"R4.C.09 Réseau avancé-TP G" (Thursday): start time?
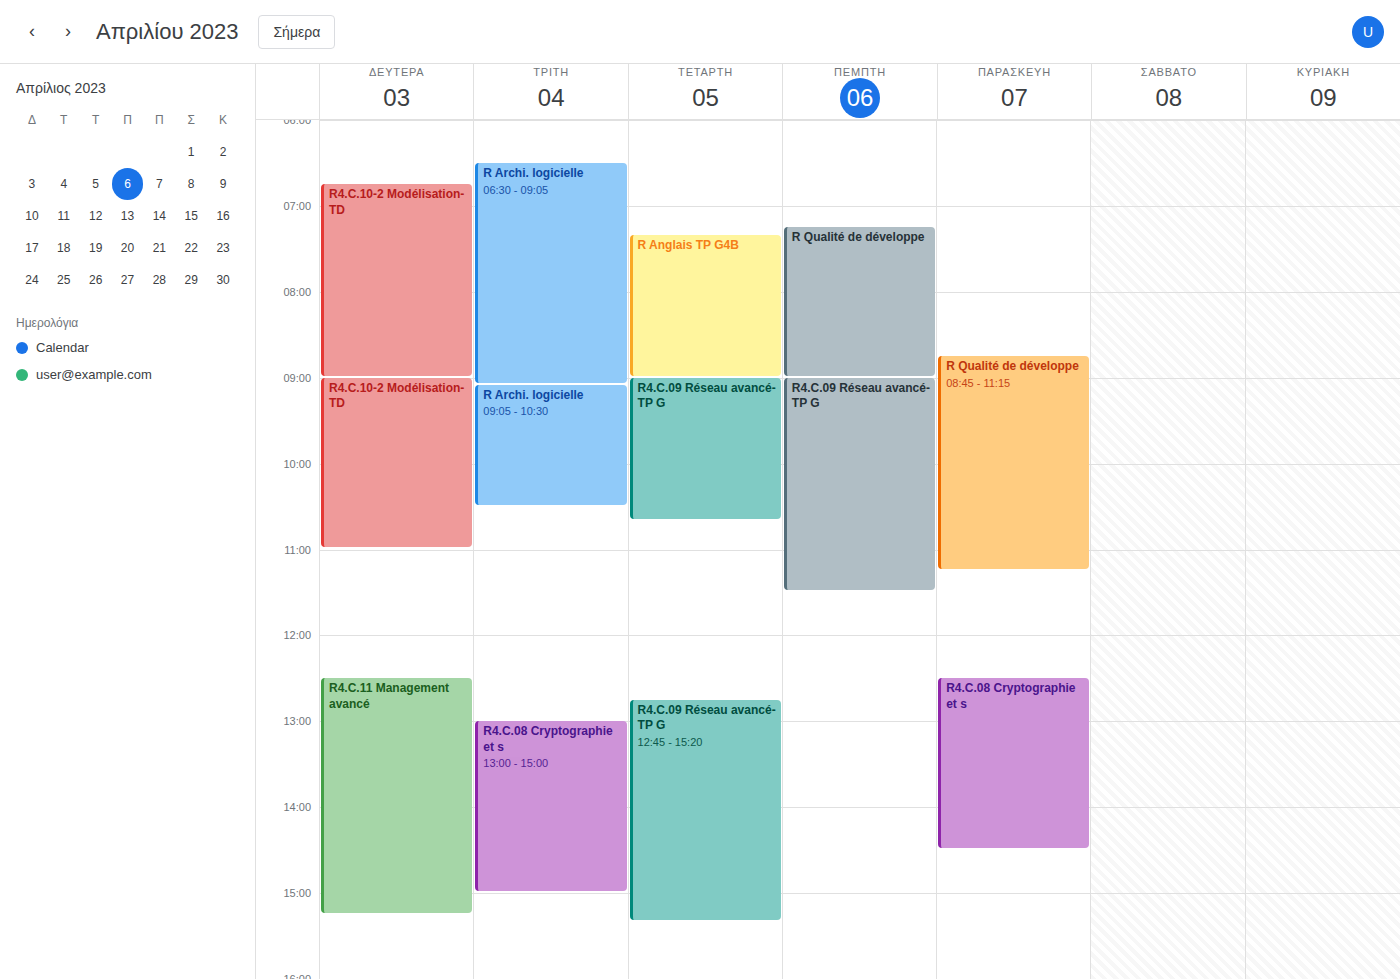
9:00 AM